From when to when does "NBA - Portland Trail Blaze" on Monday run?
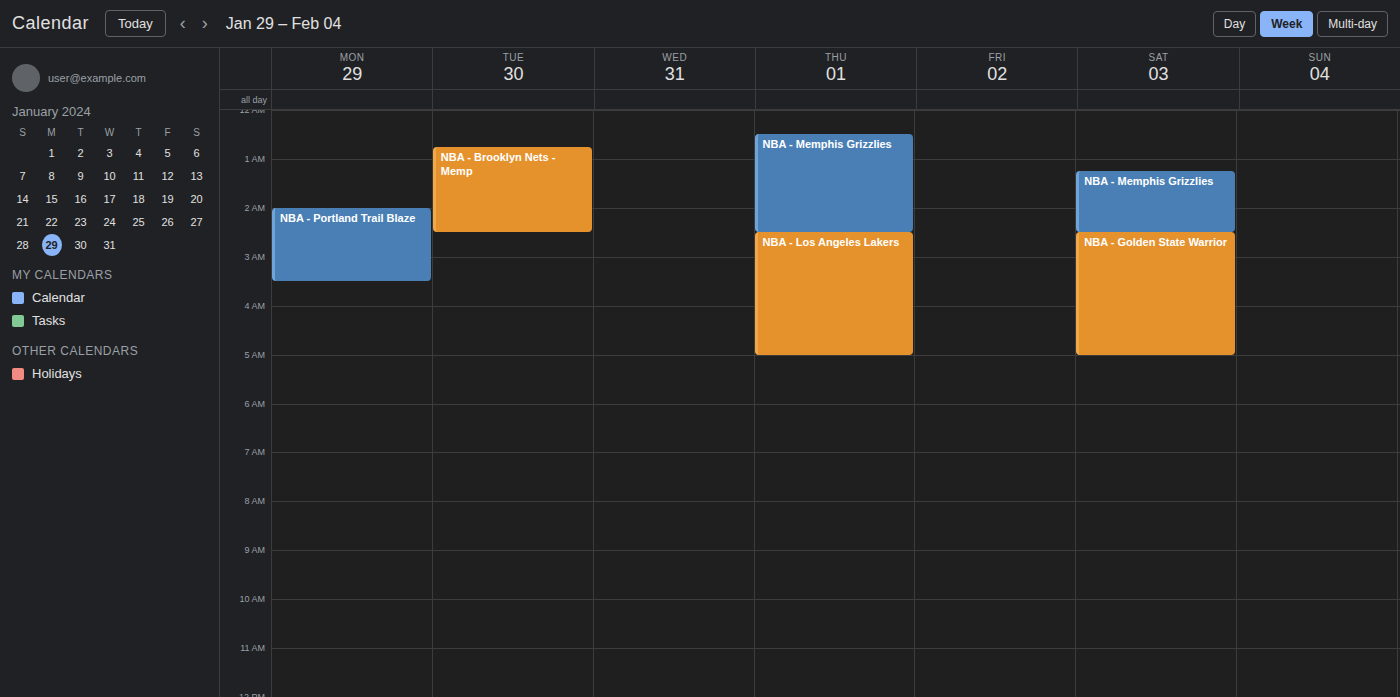
2:00 AM to 3:30 AM